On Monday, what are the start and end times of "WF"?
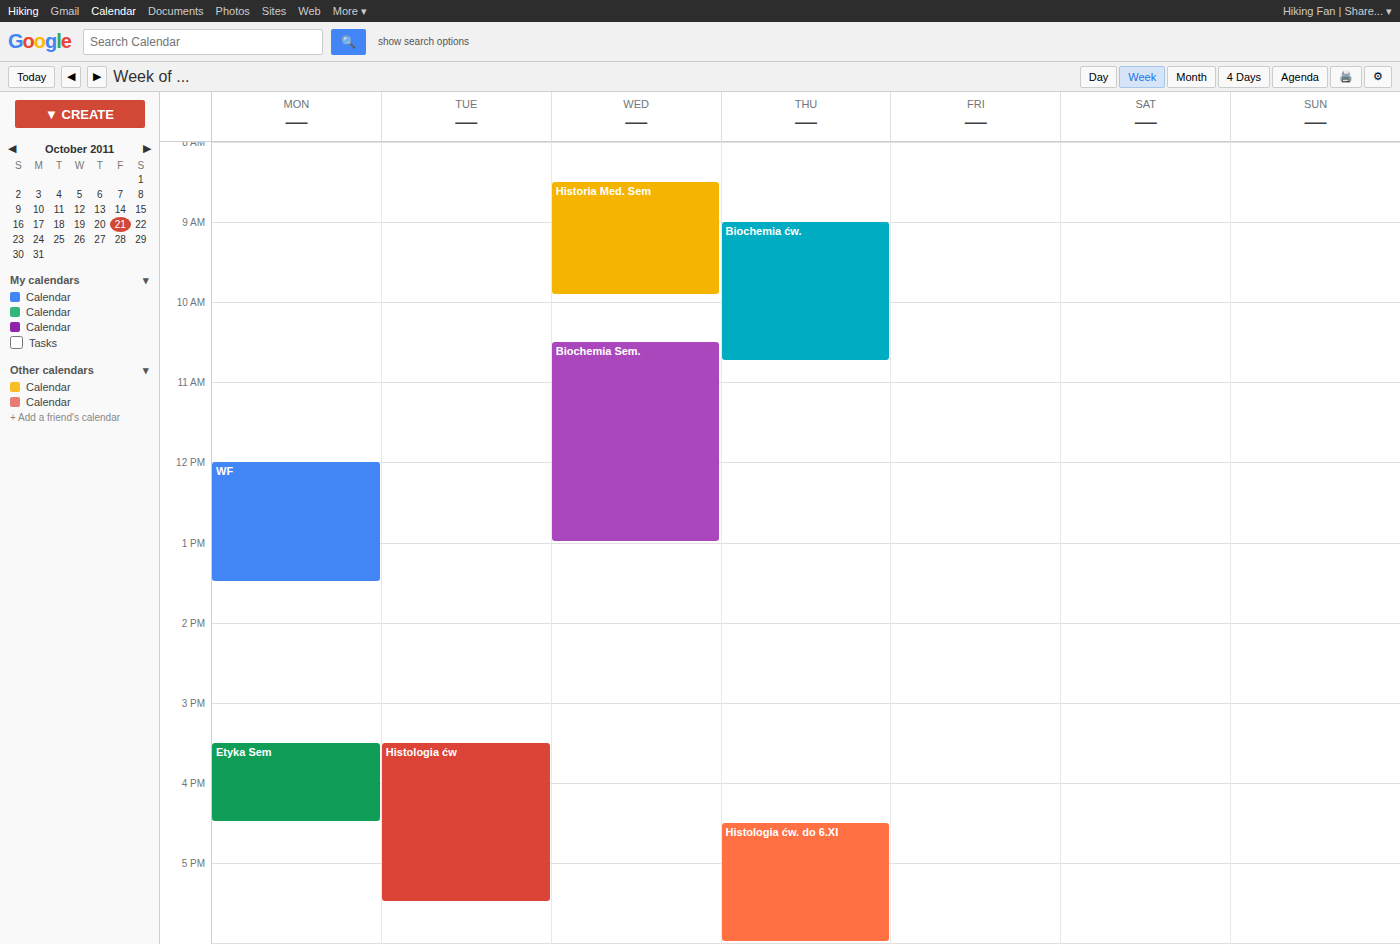
12:00 PM to 1:30 PM